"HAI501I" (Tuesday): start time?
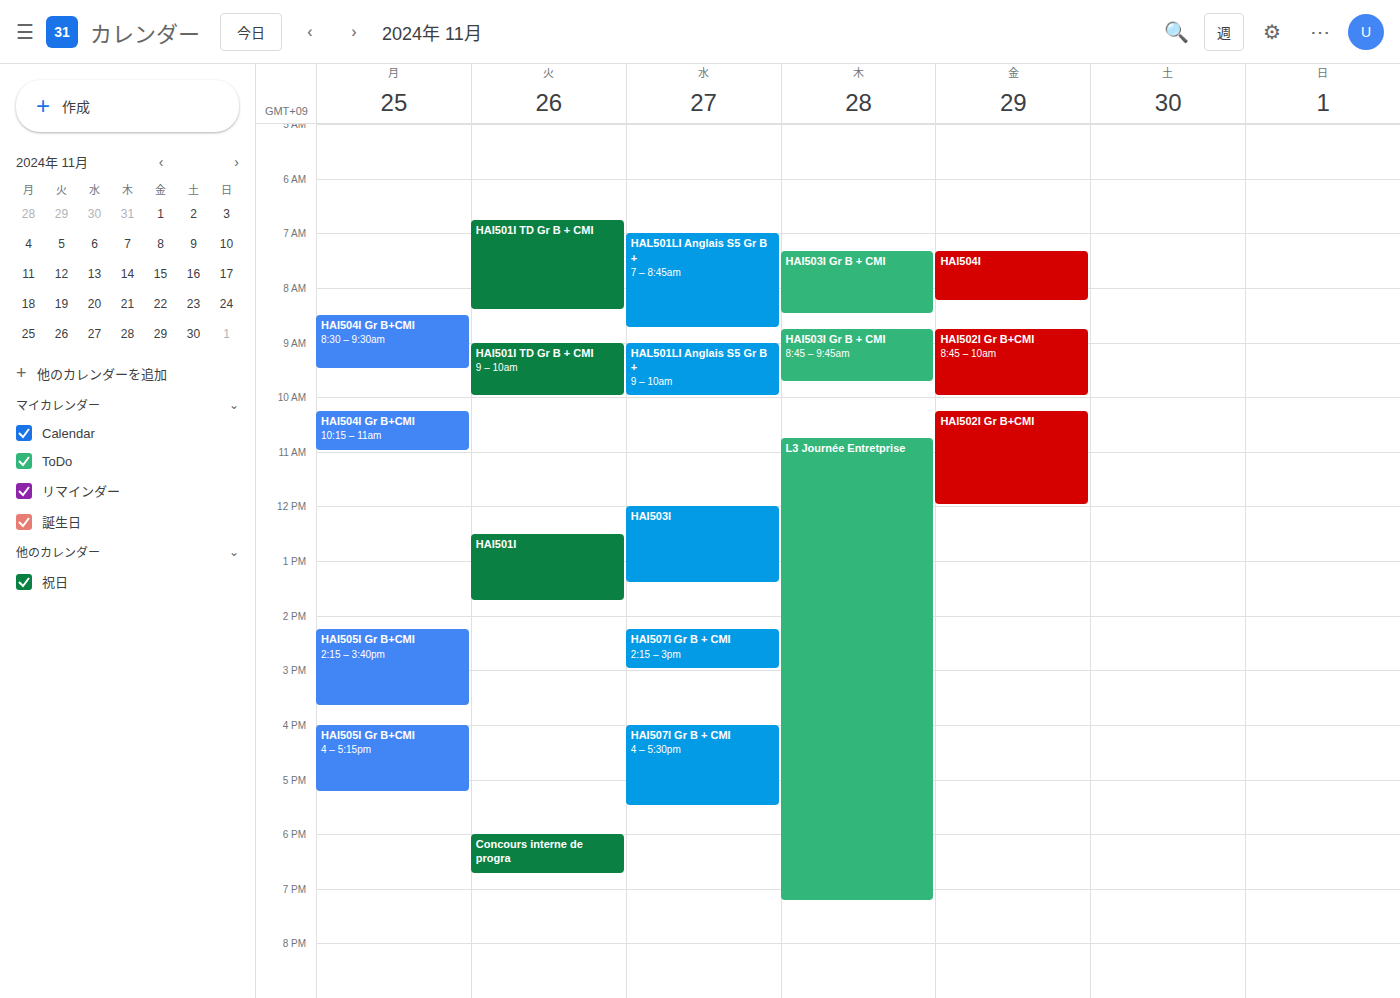
12:30